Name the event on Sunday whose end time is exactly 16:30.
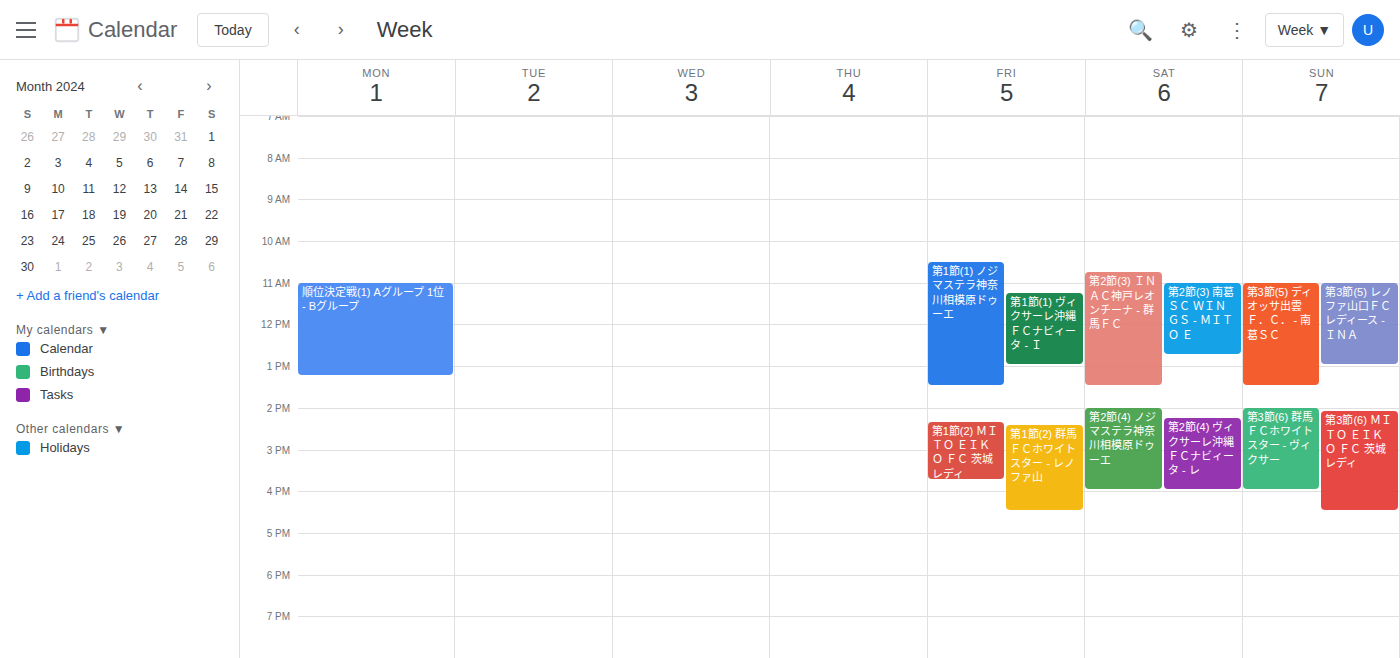
"第3節(6) ＭＩＴＯ ＥＩＫＯ ＦＣ 茨城 レディ"